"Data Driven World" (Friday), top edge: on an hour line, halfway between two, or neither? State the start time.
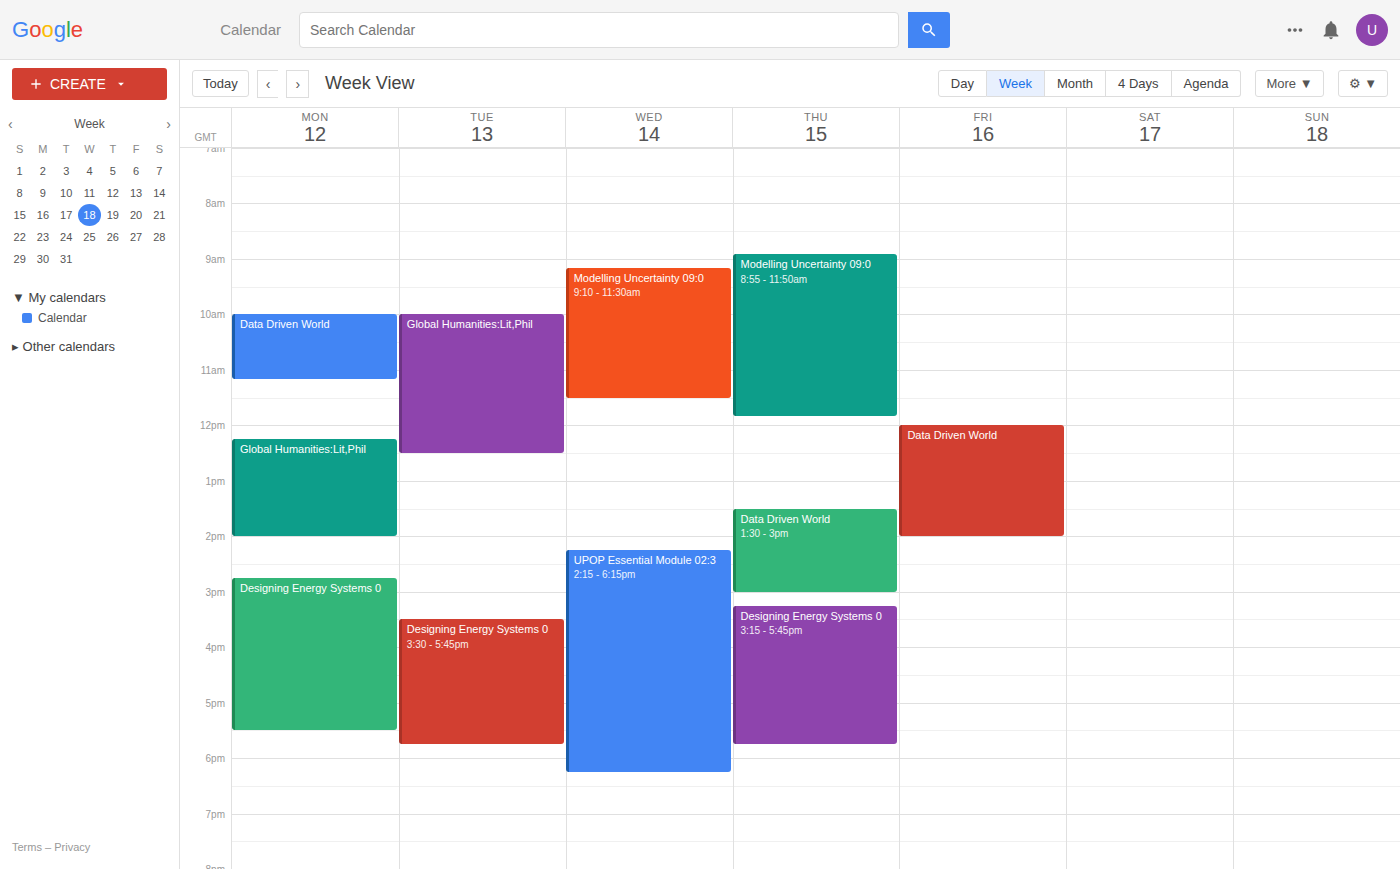
12:00 -- exactly on the 12:00 line.